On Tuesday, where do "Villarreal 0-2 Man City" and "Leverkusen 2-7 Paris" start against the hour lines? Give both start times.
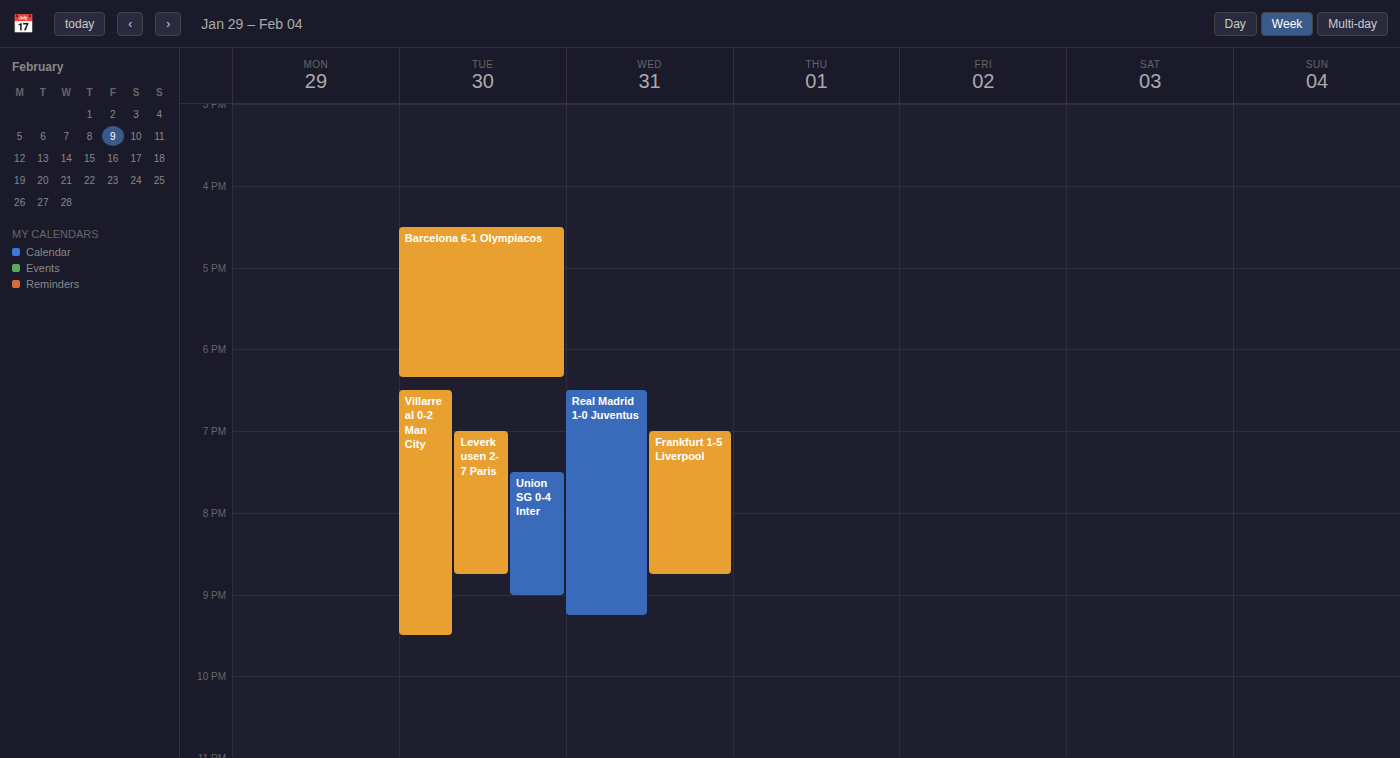
"Villarreal 0-2 Man City": 6:30 PM, halfway between the 6 PM and 7 PM lines. "Leverkusen 2-7 Paris": 7:00 PM, exactly on the 7 PM line.